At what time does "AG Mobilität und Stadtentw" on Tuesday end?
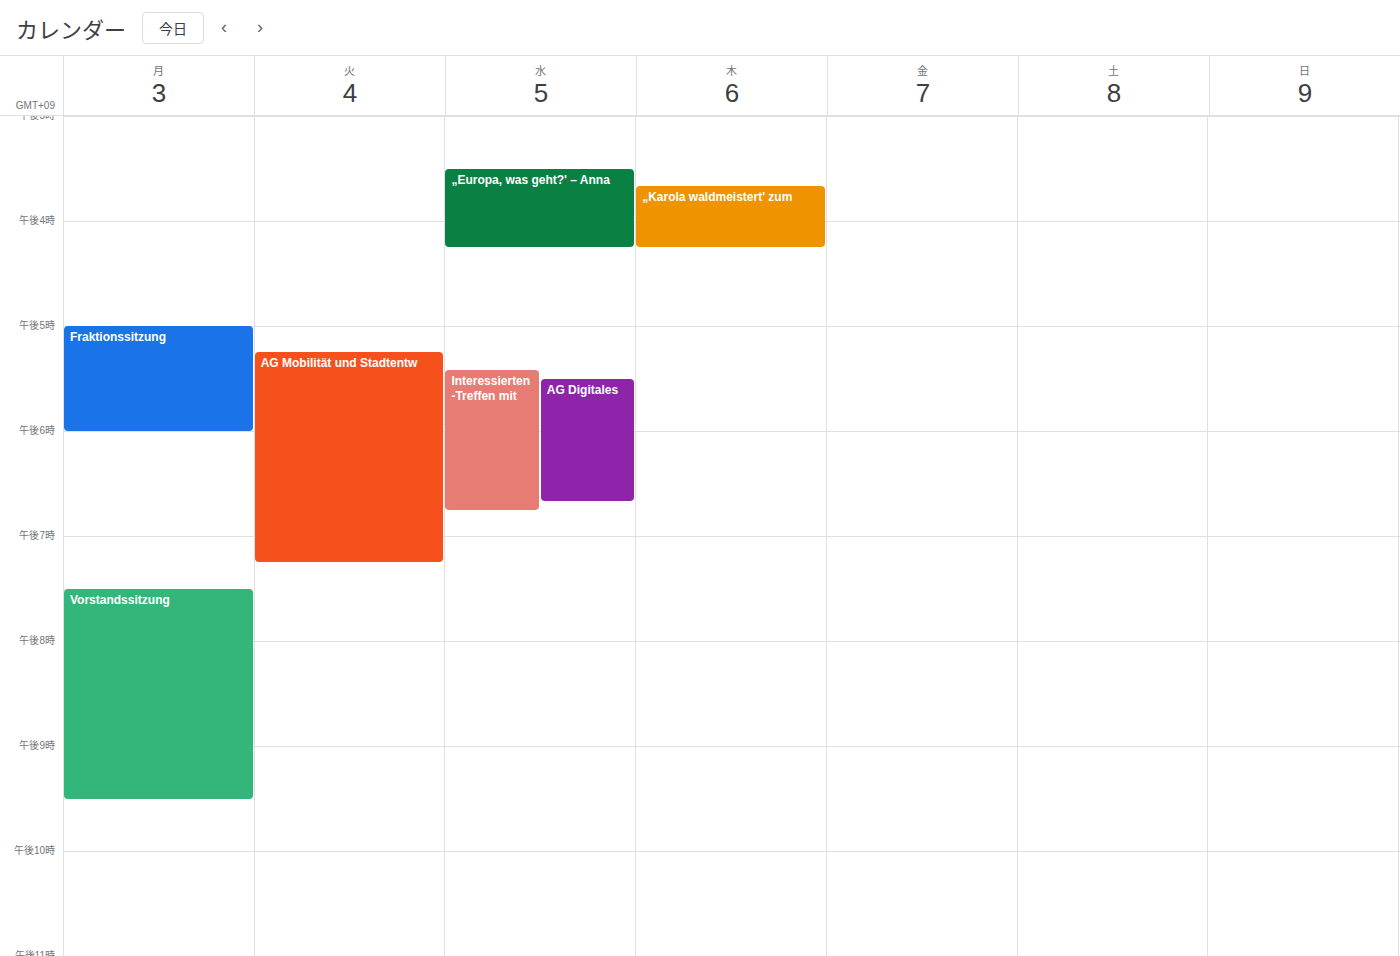
7:15 PM